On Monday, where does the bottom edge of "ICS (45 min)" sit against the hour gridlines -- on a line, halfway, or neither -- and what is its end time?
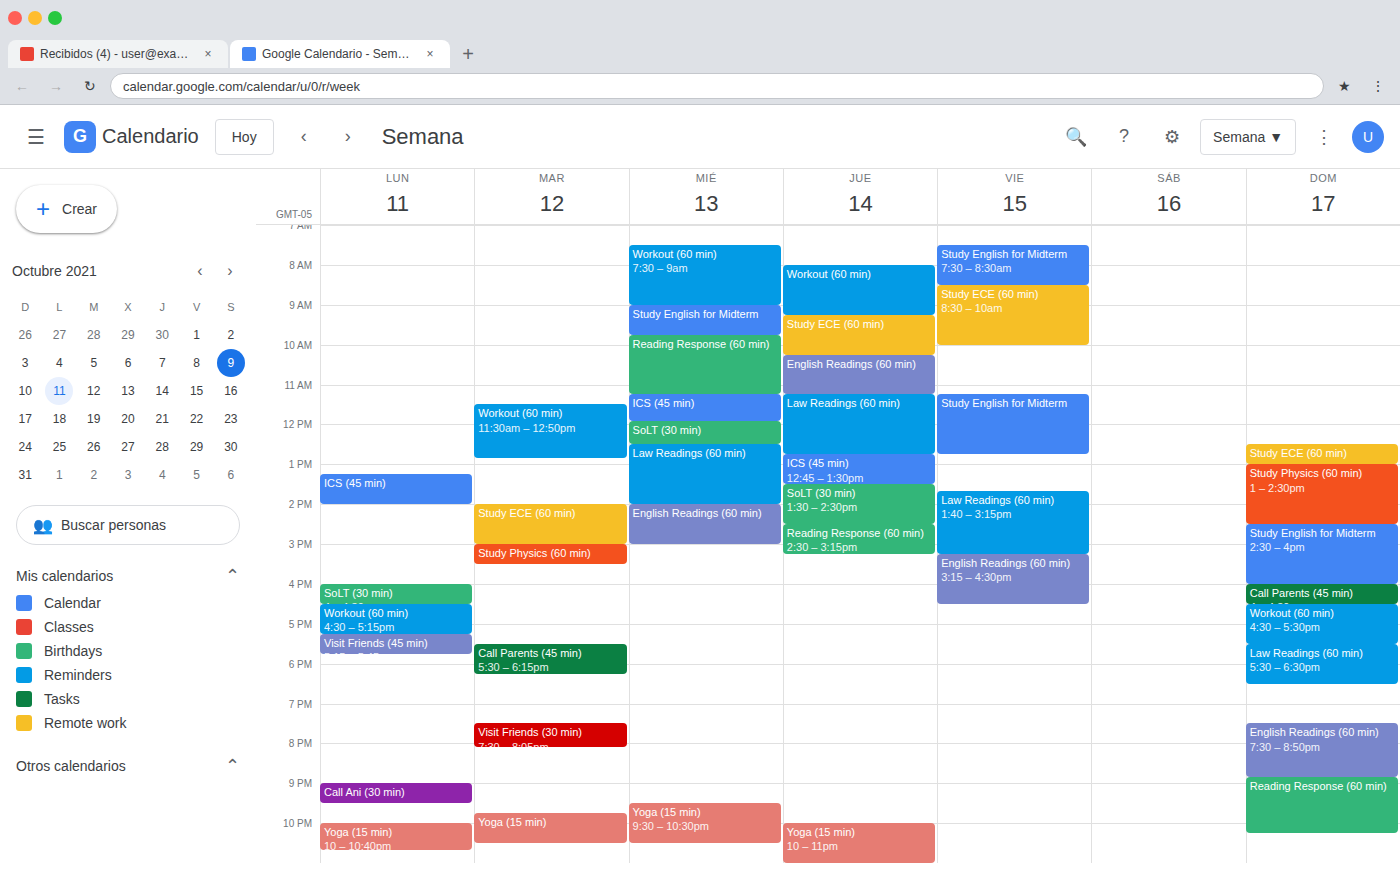
14:00 -- exactly on the 14:00 line.